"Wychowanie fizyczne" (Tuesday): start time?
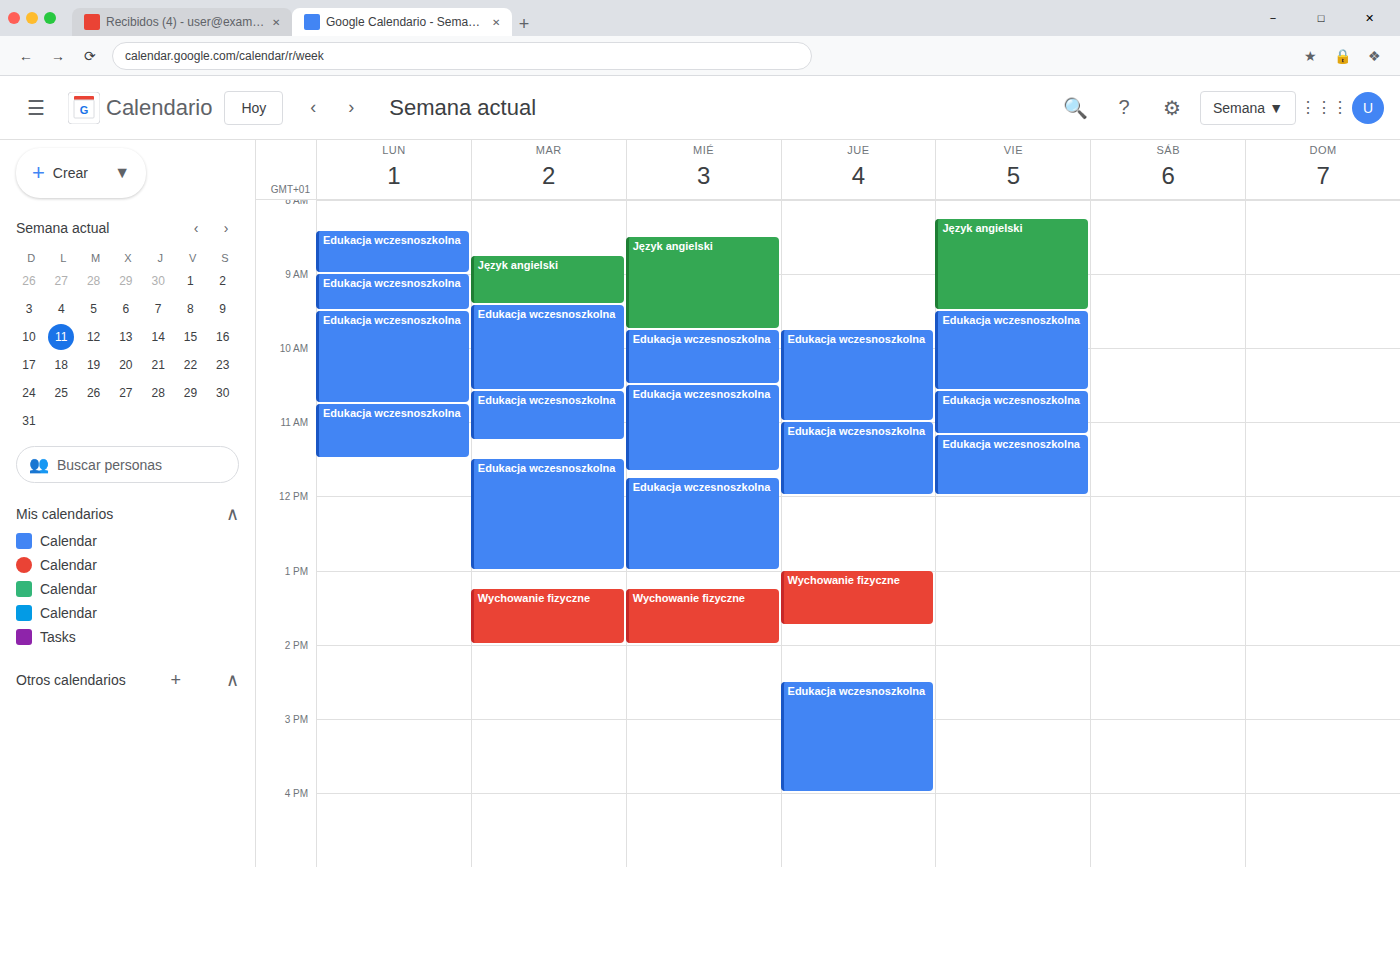
1:15 PM